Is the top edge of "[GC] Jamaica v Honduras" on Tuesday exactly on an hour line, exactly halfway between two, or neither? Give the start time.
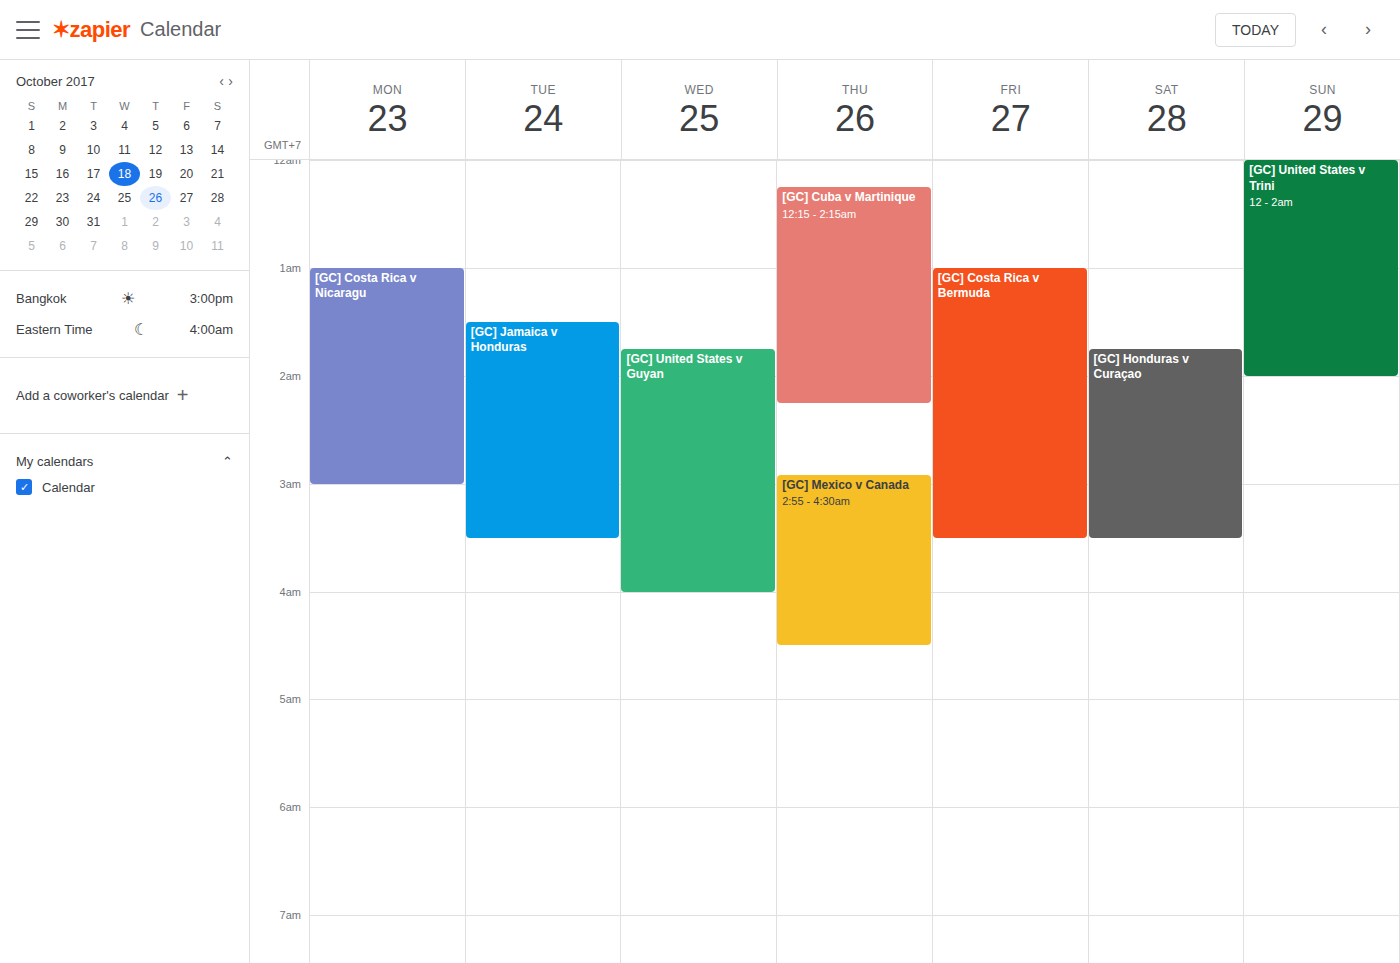
1:30 AM -- halfway between the 1 AM and 2 AM lines.